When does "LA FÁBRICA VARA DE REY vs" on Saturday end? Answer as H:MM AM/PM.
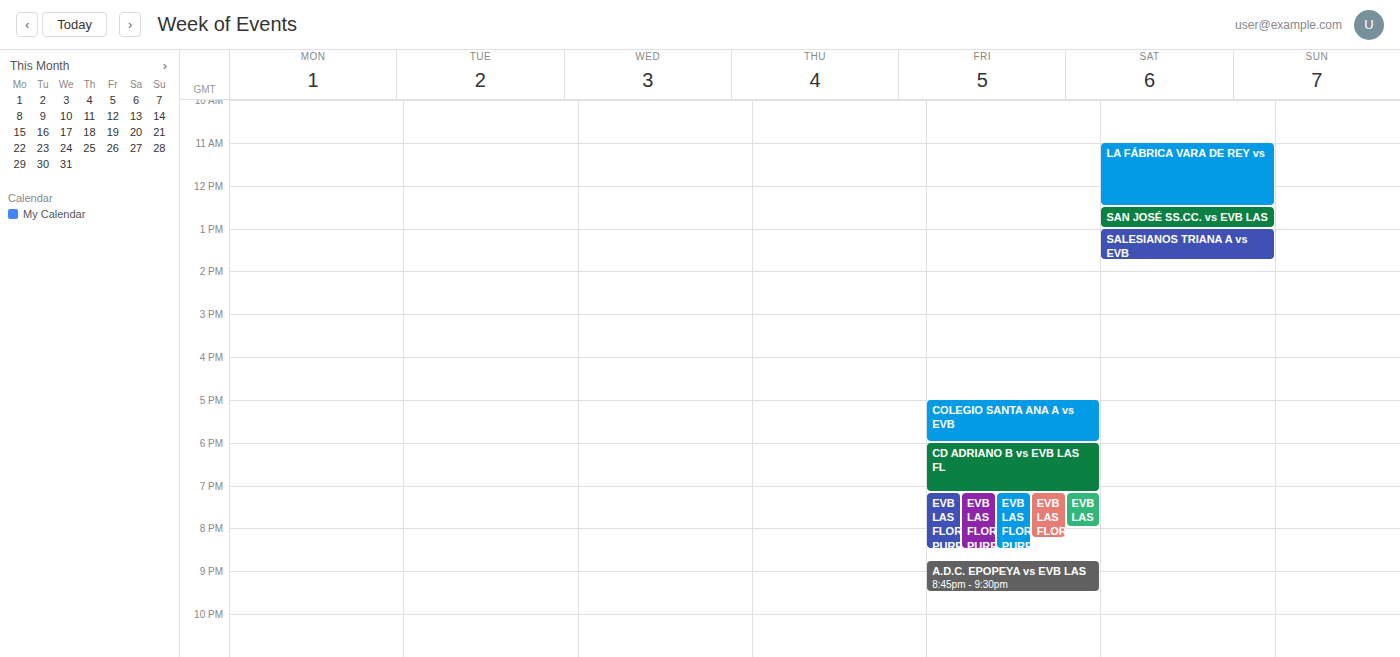
12:30 PM